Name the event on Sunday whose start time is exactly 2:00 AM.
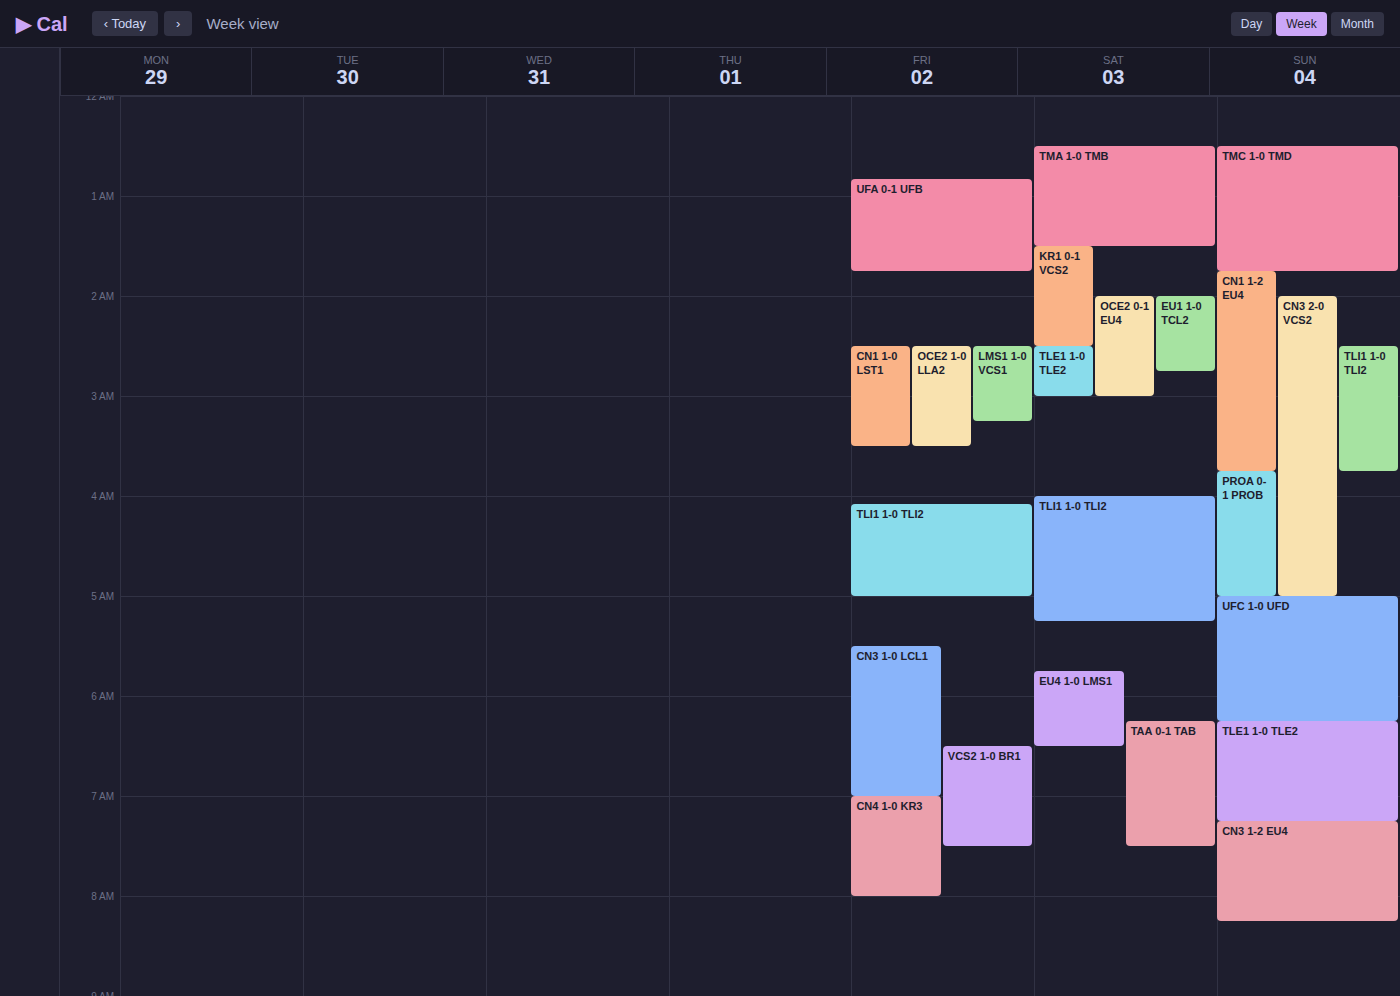
"CN3 2-0 VCS2"